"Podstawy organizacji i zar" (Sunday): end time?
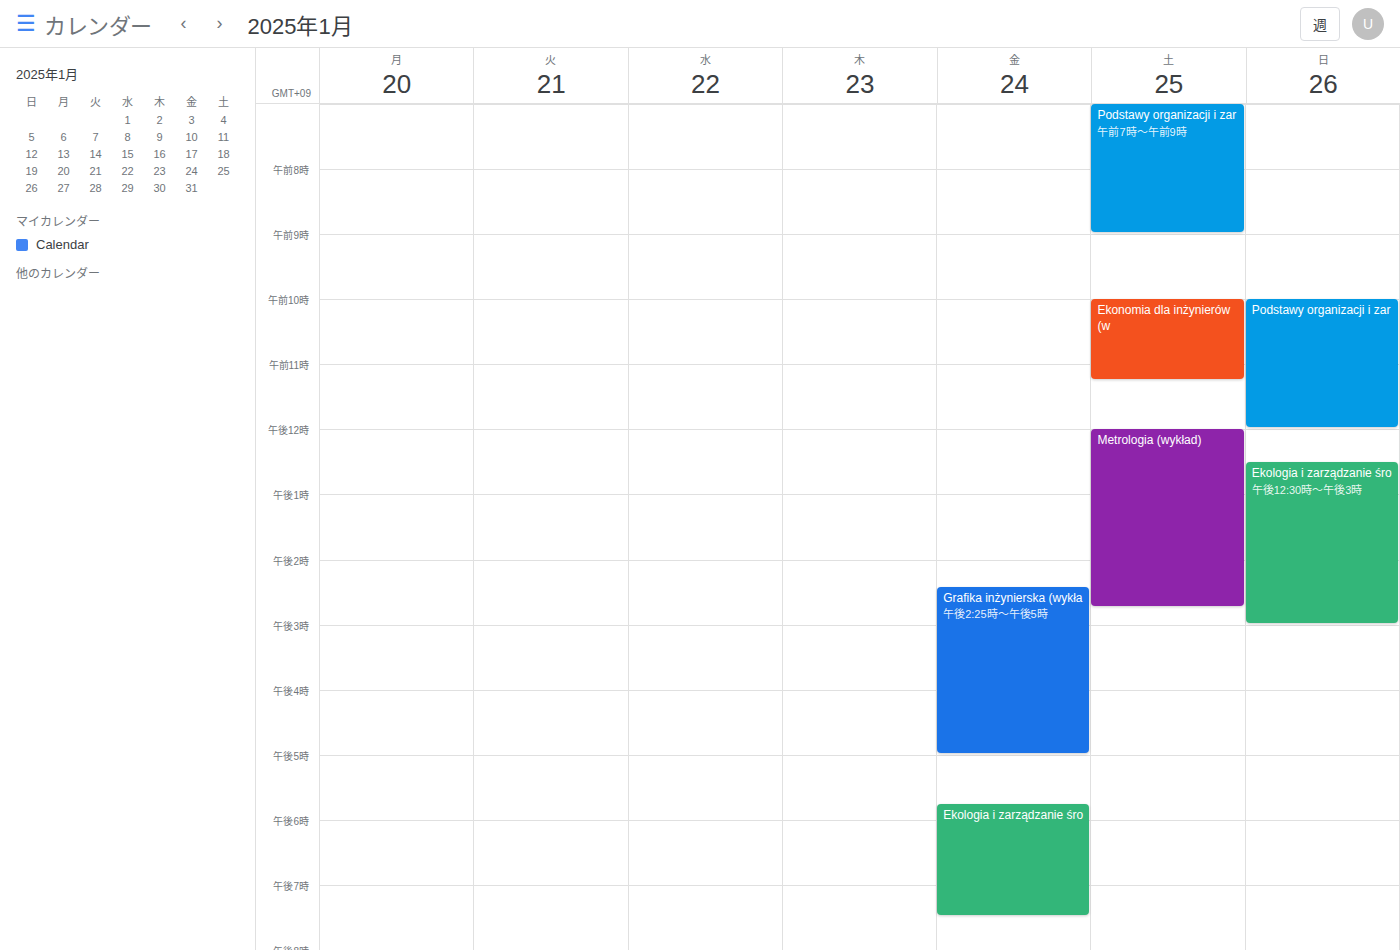
12:00 PM